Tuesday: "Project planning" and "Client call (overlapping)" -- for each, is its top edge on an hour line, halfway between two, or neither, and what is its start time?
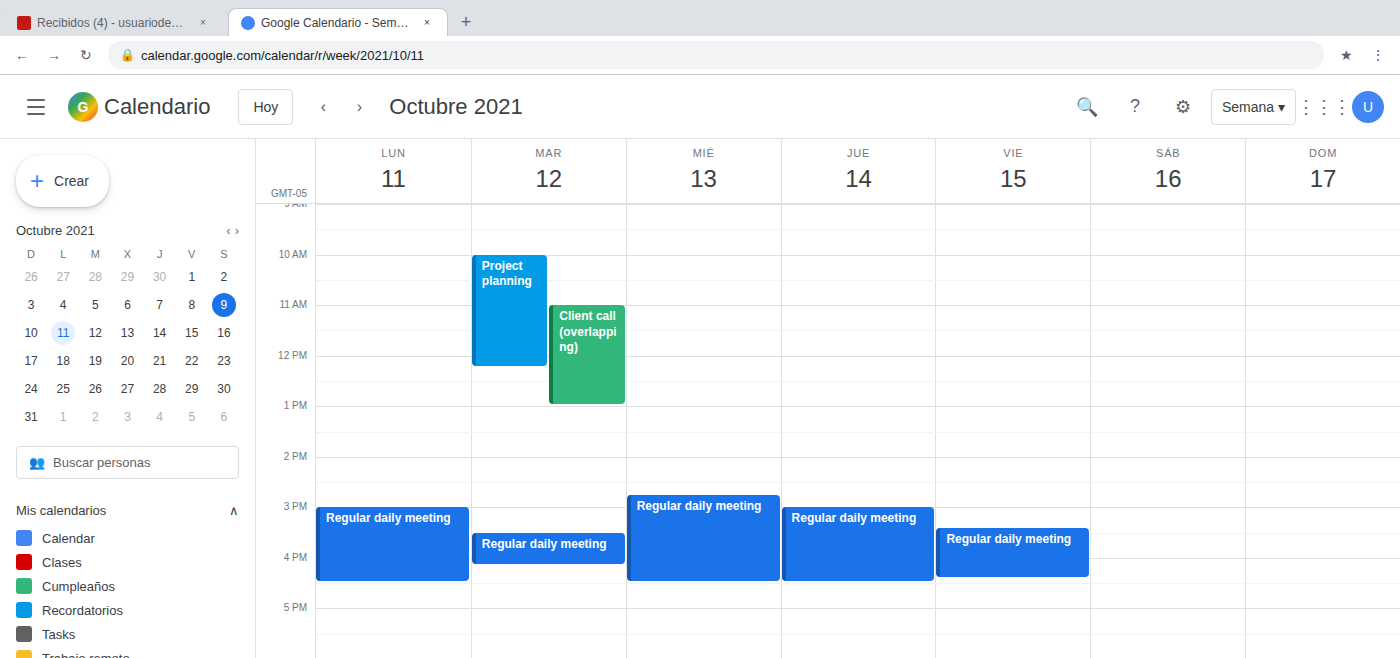
"Project planning": 10:00 AM, exactly on the 10 AM line. "Client call (overlapping)": 11:00 AM, exactly on the 11 AM line.